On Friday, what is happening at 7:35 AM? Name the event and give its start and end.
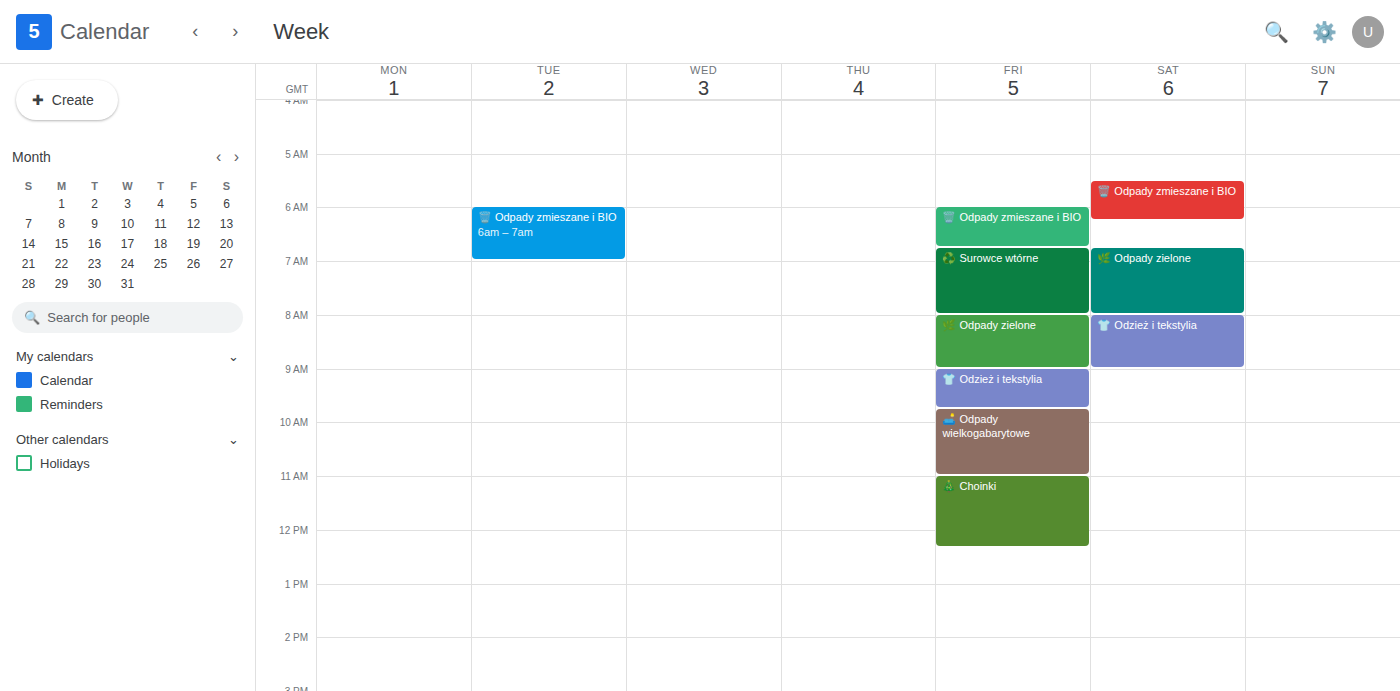
"♻️ Surowce wtórne", 6:45 AM to 8:00 AM